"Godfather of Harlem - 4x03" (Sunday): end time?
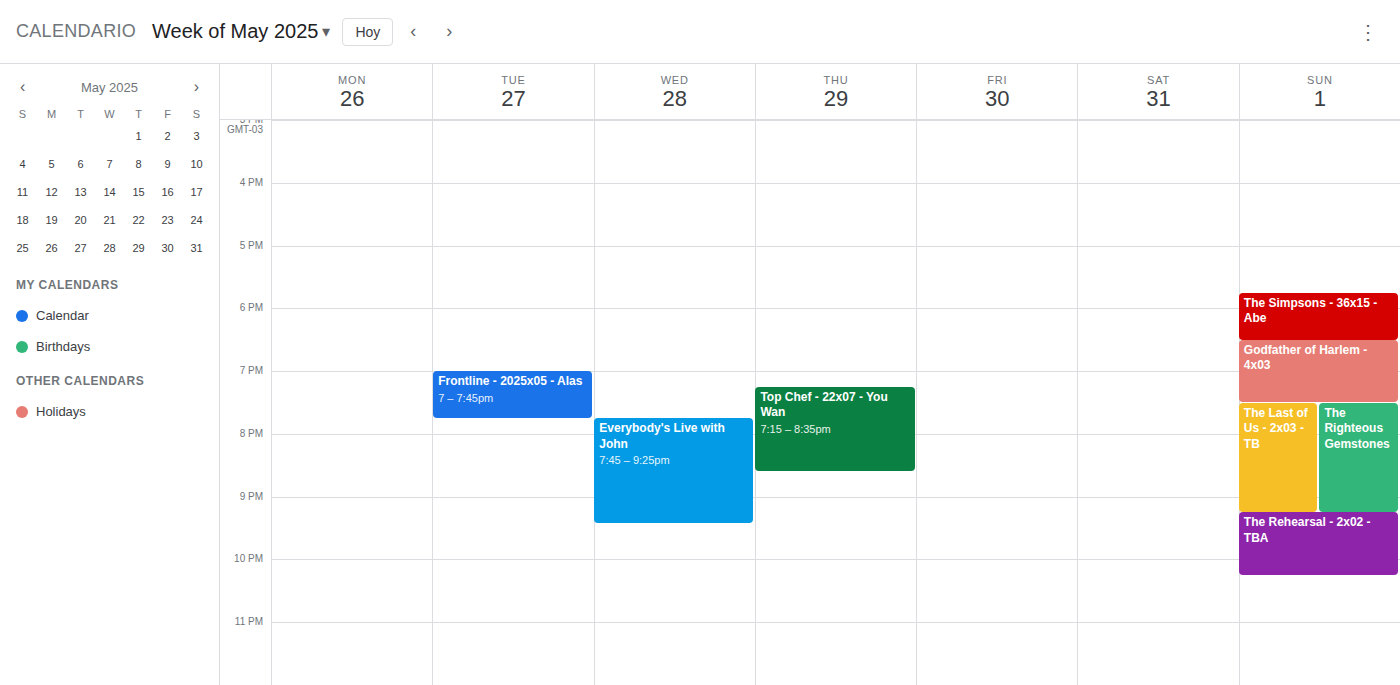
7:30 PM